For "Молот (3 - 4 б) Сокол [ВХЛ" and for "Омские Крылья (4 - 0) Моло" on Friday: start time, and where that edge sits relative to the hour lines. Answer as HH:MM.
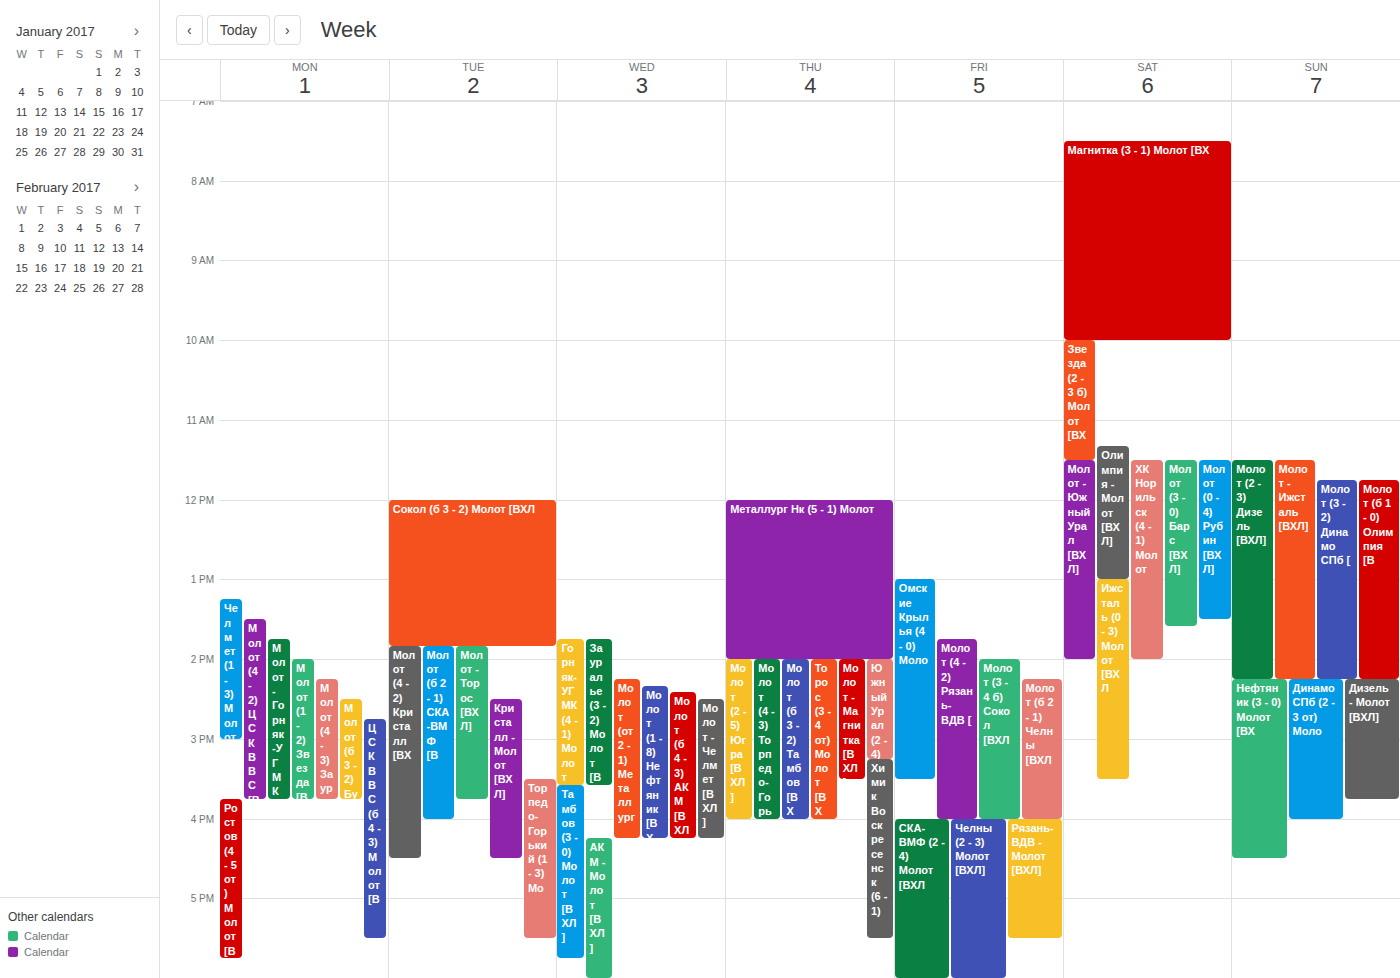
"Молот (3 - 4 б) Сокол [ВХЛ": 14:00, exactly on the 14:00 line. "Омские Крылья (4 - 0) Моло": 13:00, exactly on the 13:00 line.